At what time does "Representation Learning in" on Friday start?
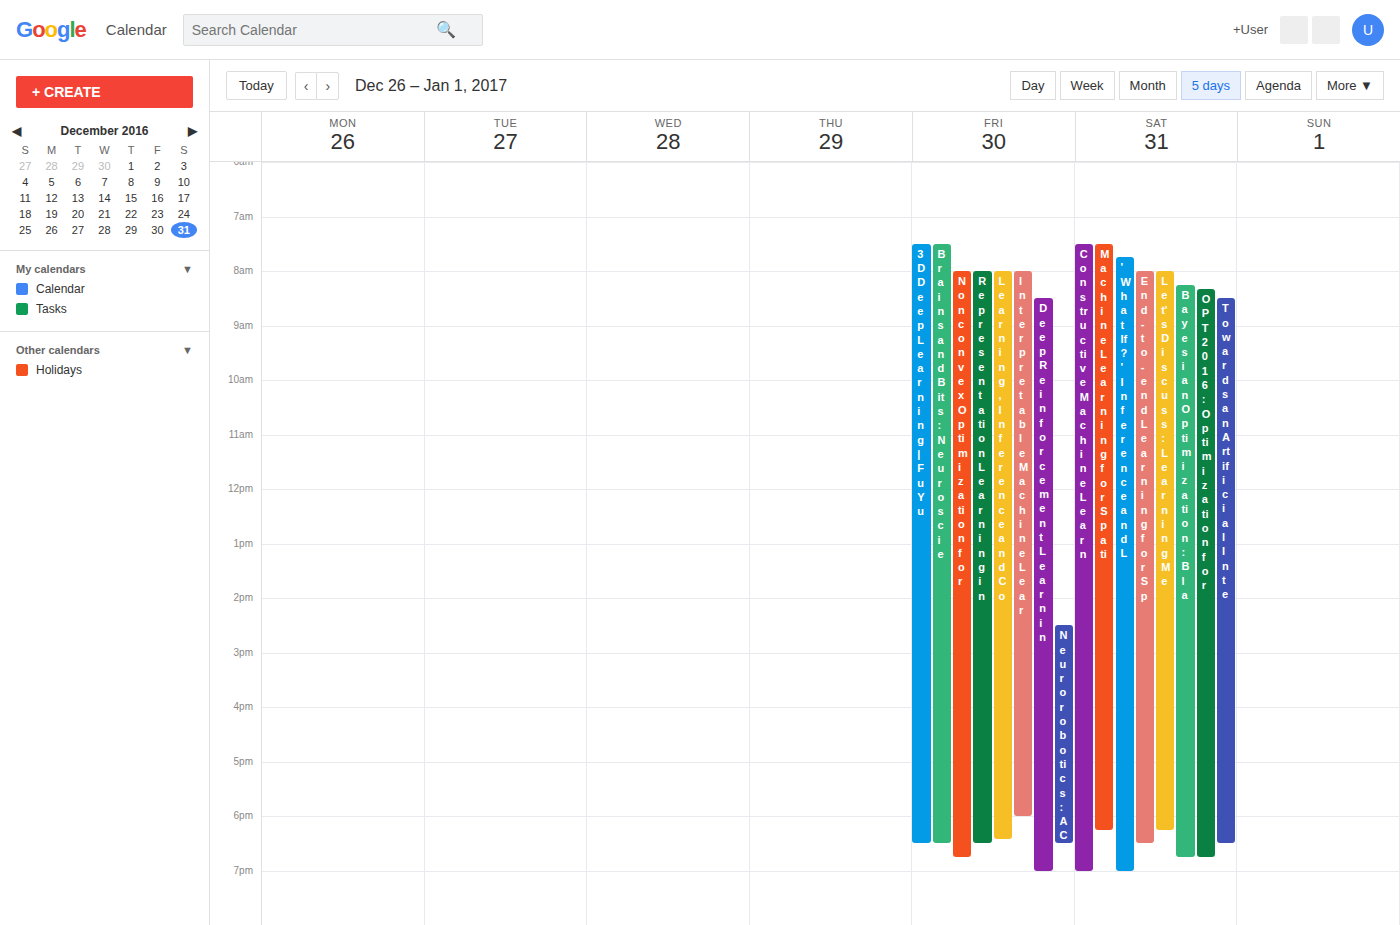
8:00 AM